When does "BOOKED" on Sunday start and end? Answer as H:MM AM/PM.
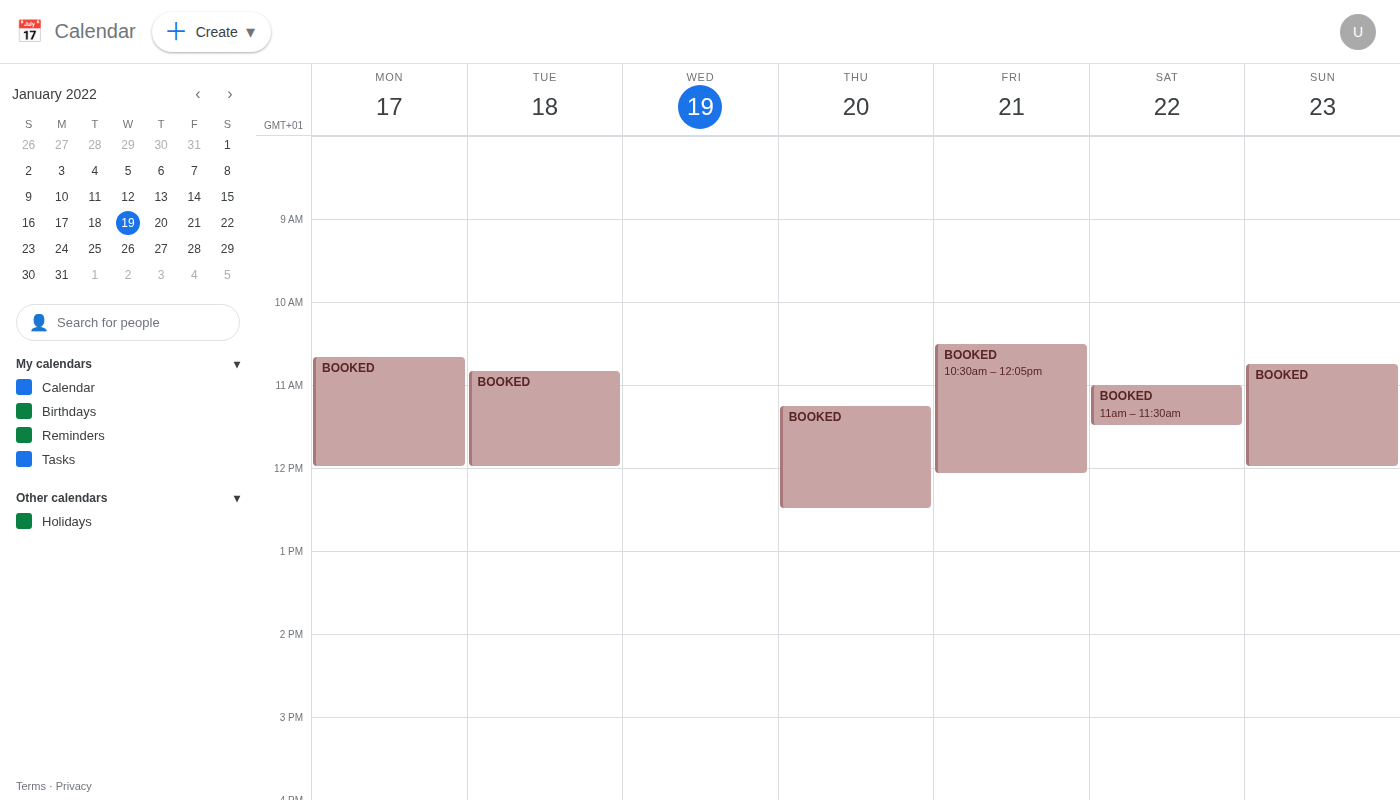
10:45 AM to 12:00 PM